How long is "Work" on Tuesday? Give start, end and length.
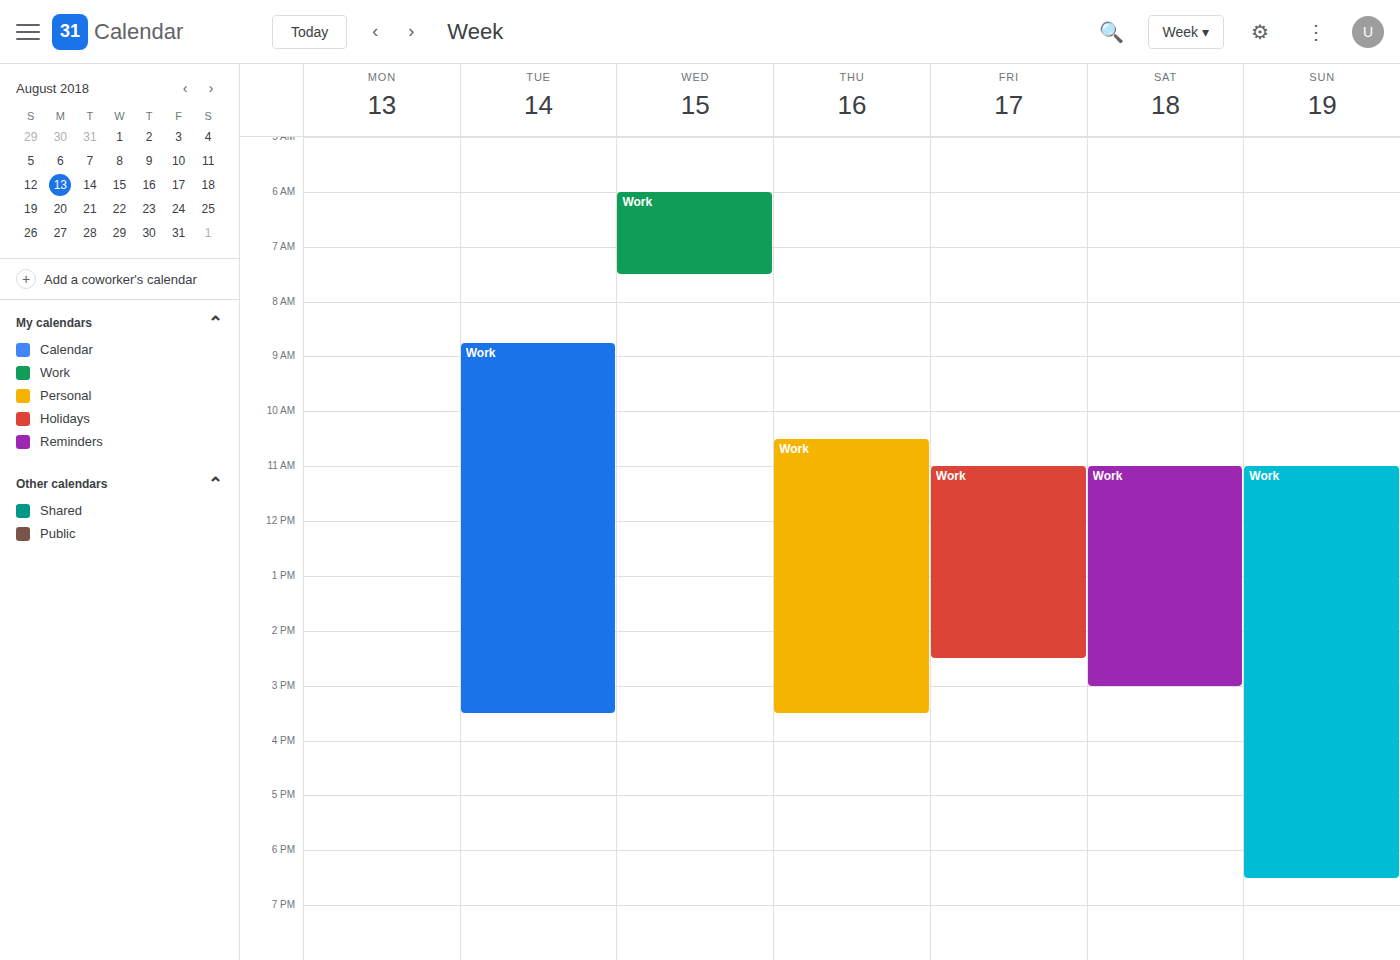
08:45 to 15:30, 6 hours 45 minutes